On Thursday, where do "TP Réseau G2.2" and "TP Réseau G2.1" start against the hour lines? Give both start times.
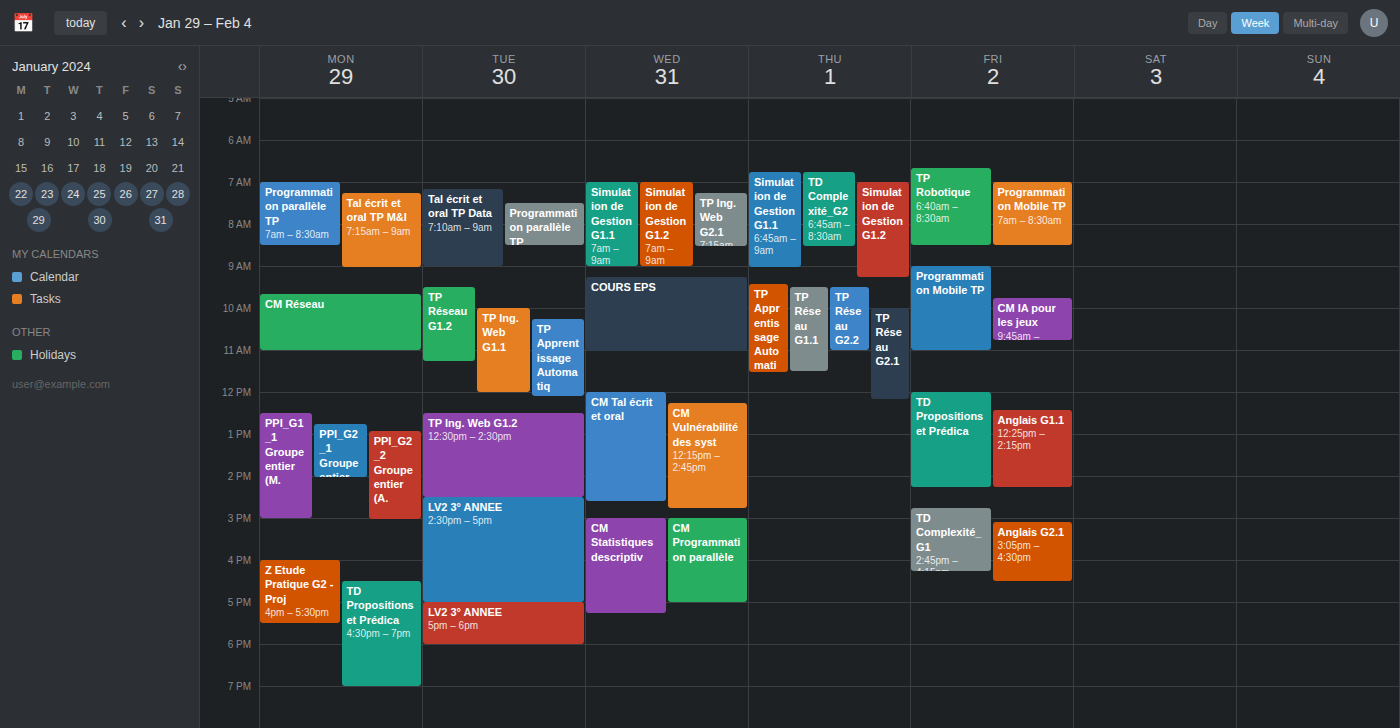
"TP Réseau G2.2": 9:30 AM, halfway between the 9 AM and 10 AM lines. "TP Réseau G2.1": 10:00 AM, exactly on the 10 AM line.